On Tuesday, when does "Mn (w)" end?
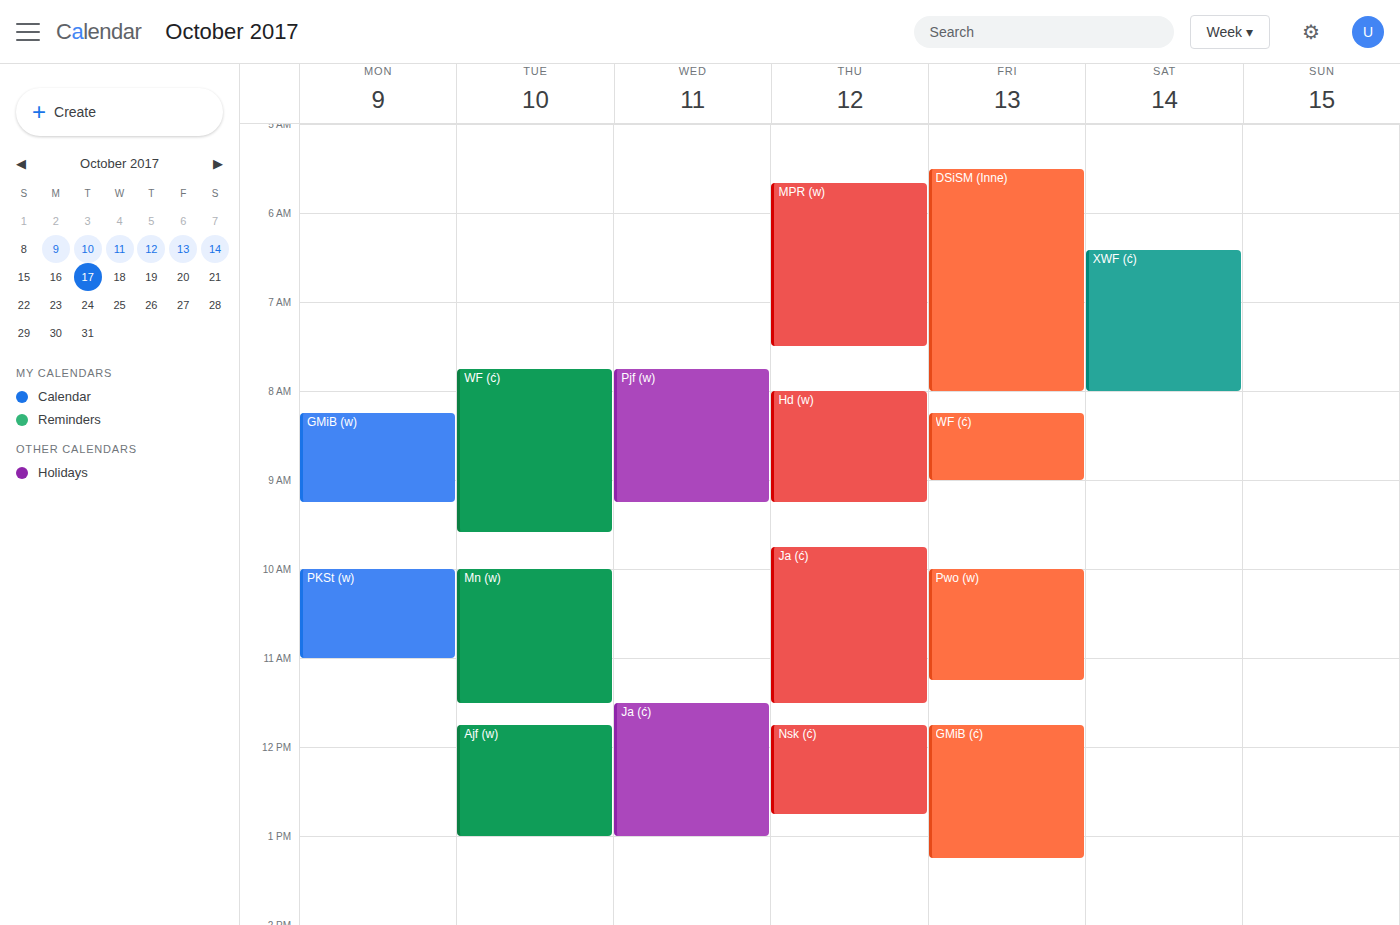
11:30 AM